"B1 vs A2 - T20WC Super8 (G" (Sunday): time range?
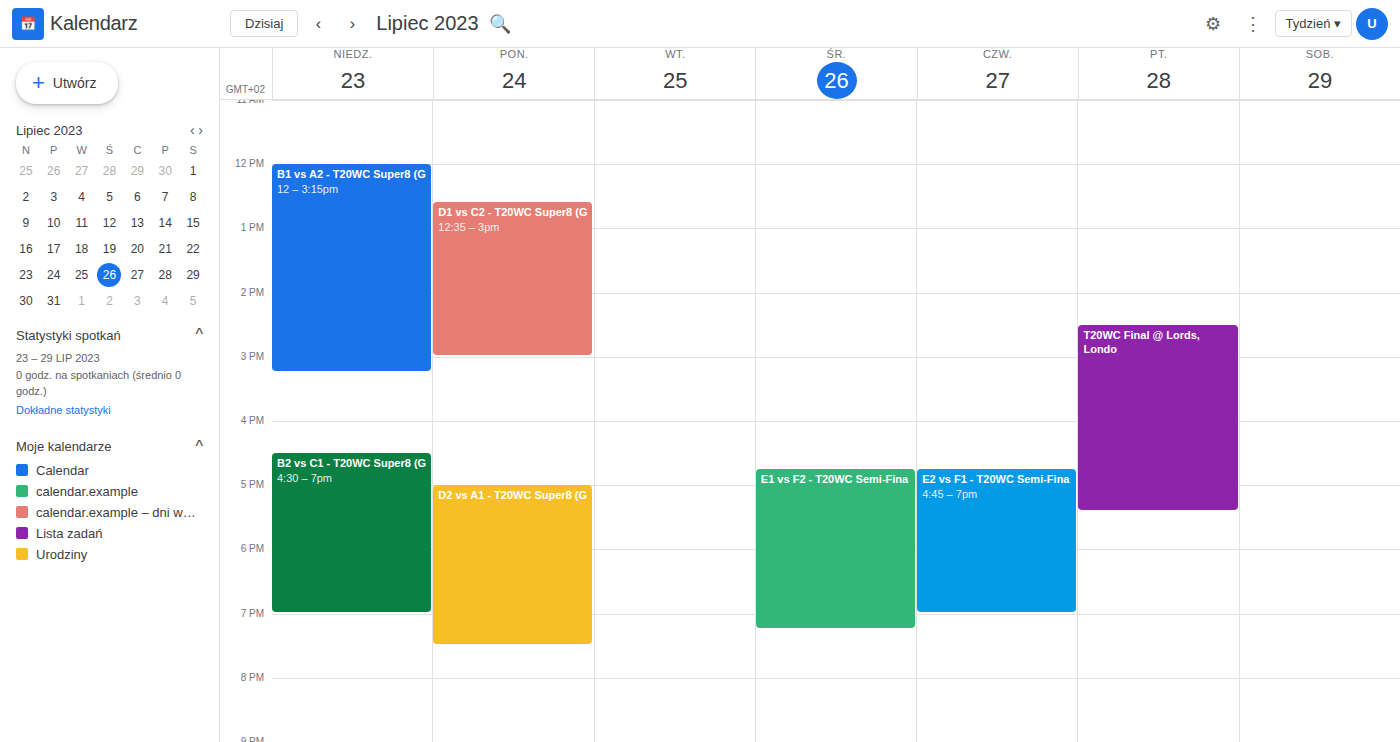
12:00 PM to 3:15 PM